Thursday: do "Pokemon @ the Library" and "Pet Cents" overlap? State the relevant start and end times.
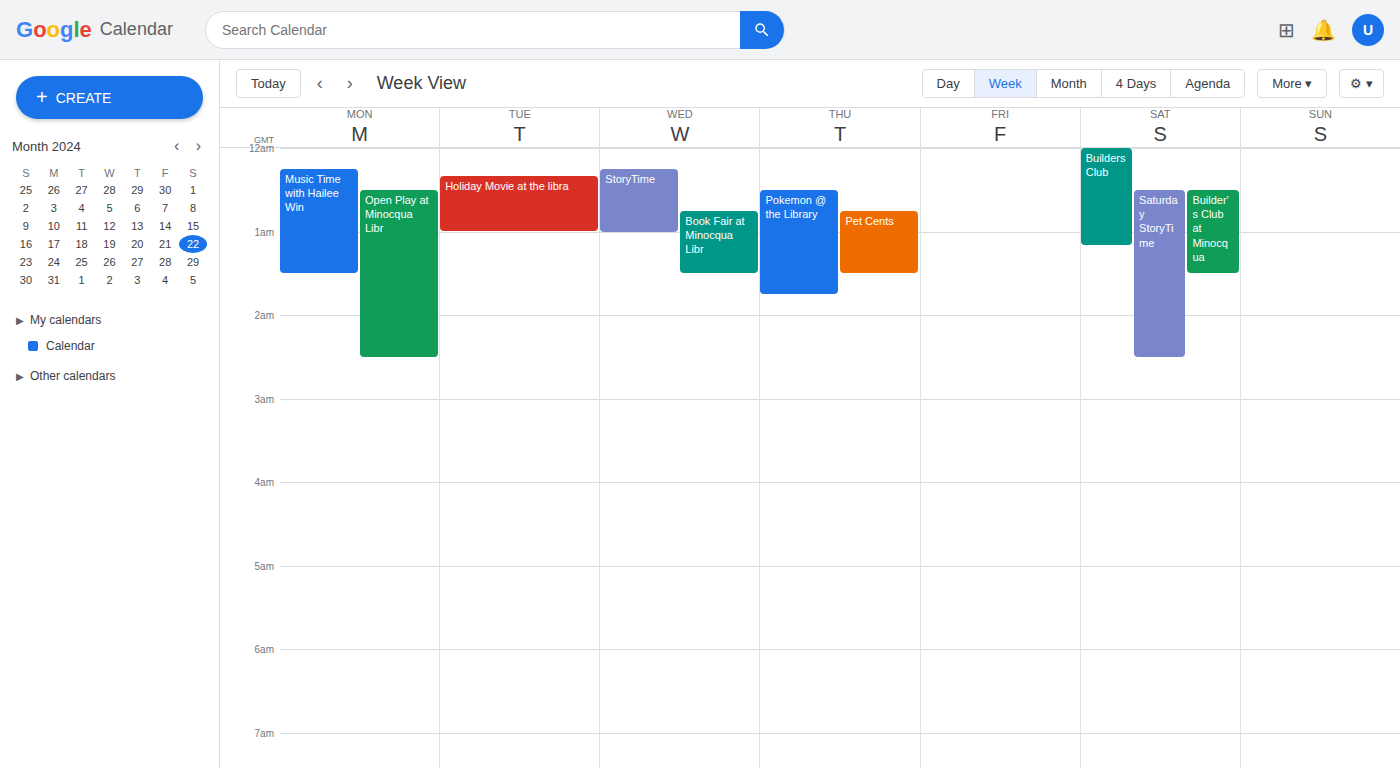
"Pet Cents" runs 12:45 AM to 1:30 AM, inside "Pokemon @ the Library" -- they overlap.